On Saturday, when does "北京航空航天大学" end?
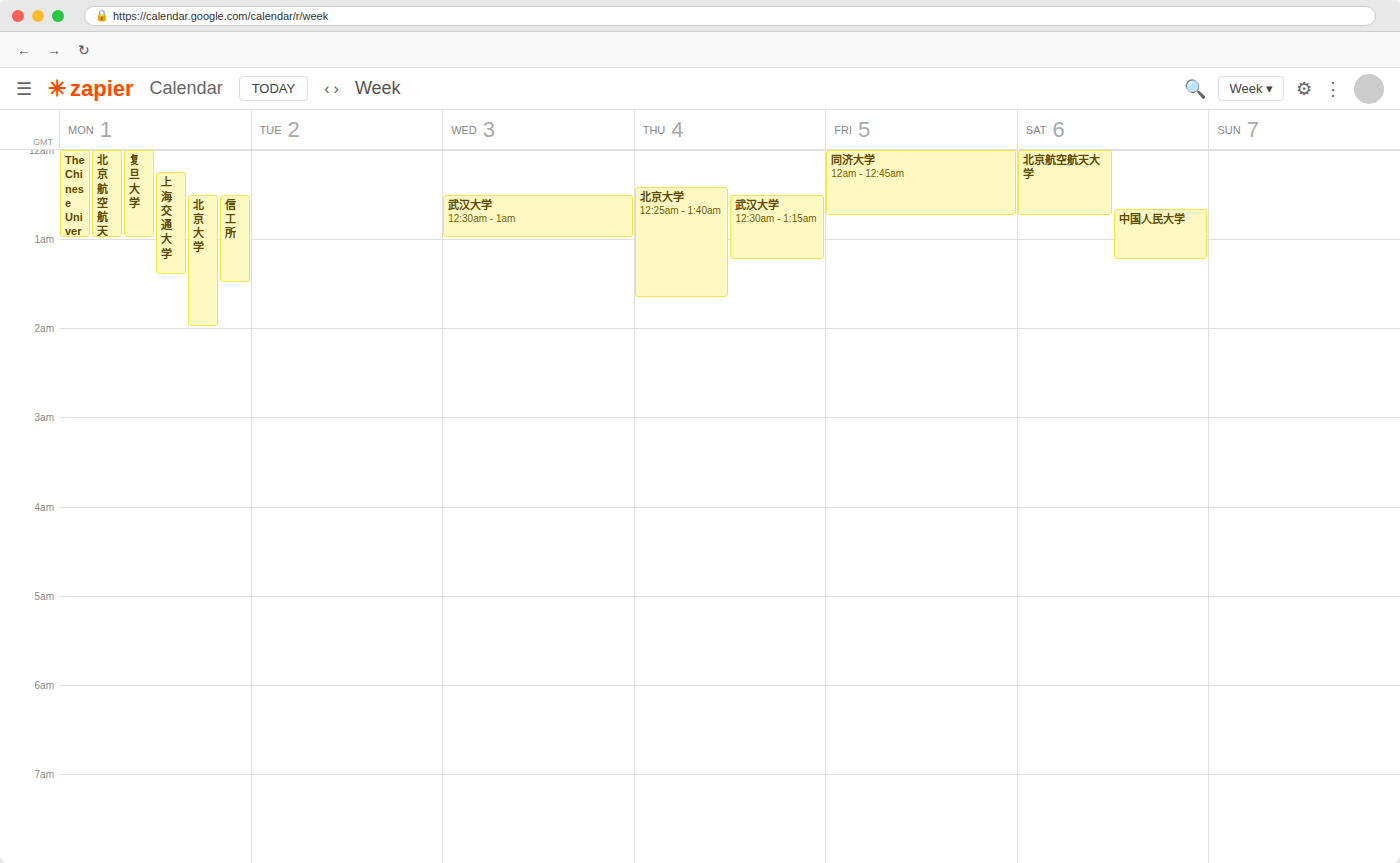
12:45 AM